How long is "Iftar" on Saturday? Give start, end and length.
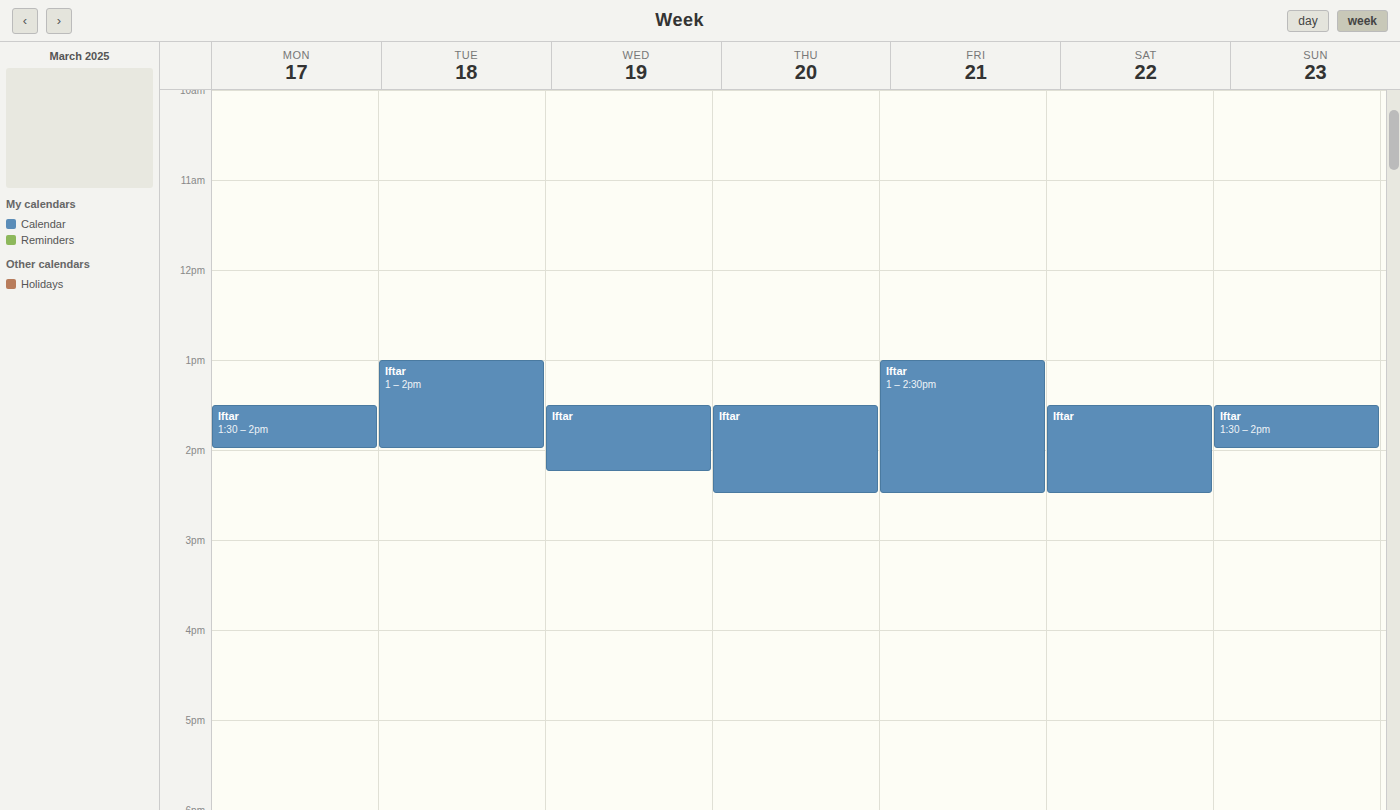
1:30 PM to 2:30 PM, 1 hour